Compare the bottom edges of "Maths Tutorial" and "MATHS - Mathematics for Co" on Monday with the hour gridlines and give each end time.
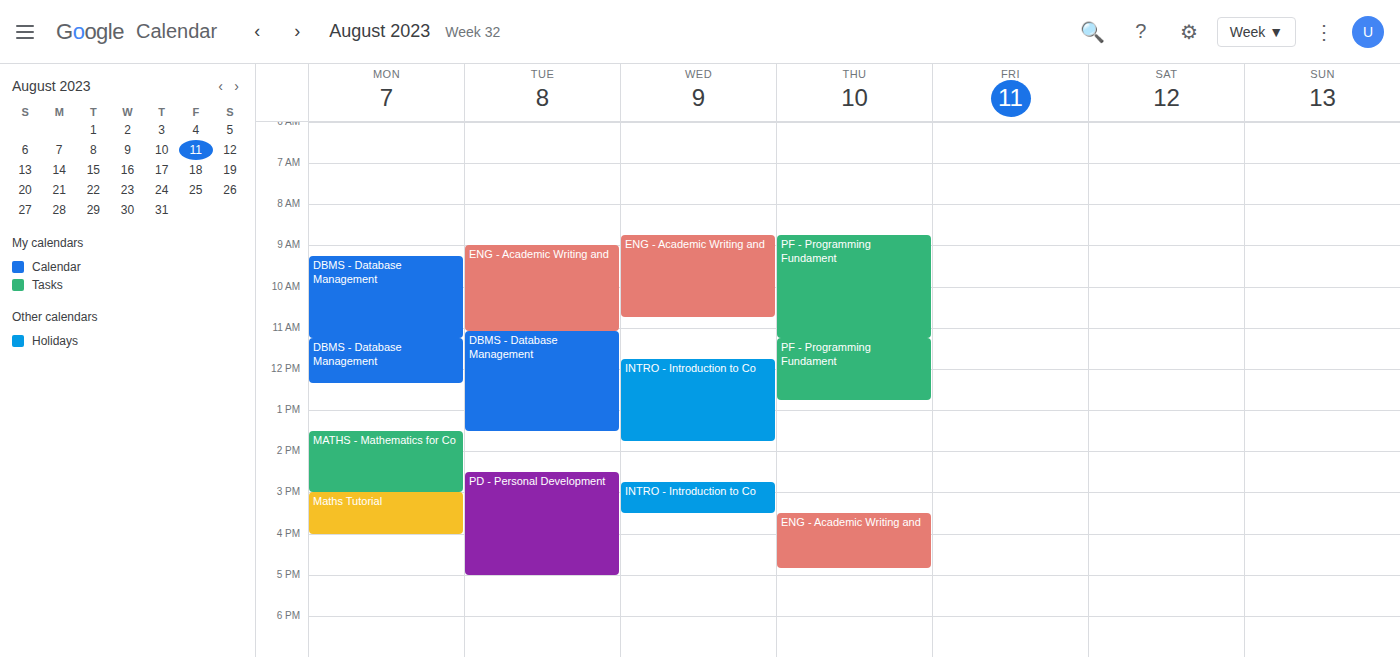
"Maths Tutorial": 4:00 PM, exactly on the 4 PM line. "MATHS - Mathematics for Co": 3:00 PM, exactly on the 3 PM line.